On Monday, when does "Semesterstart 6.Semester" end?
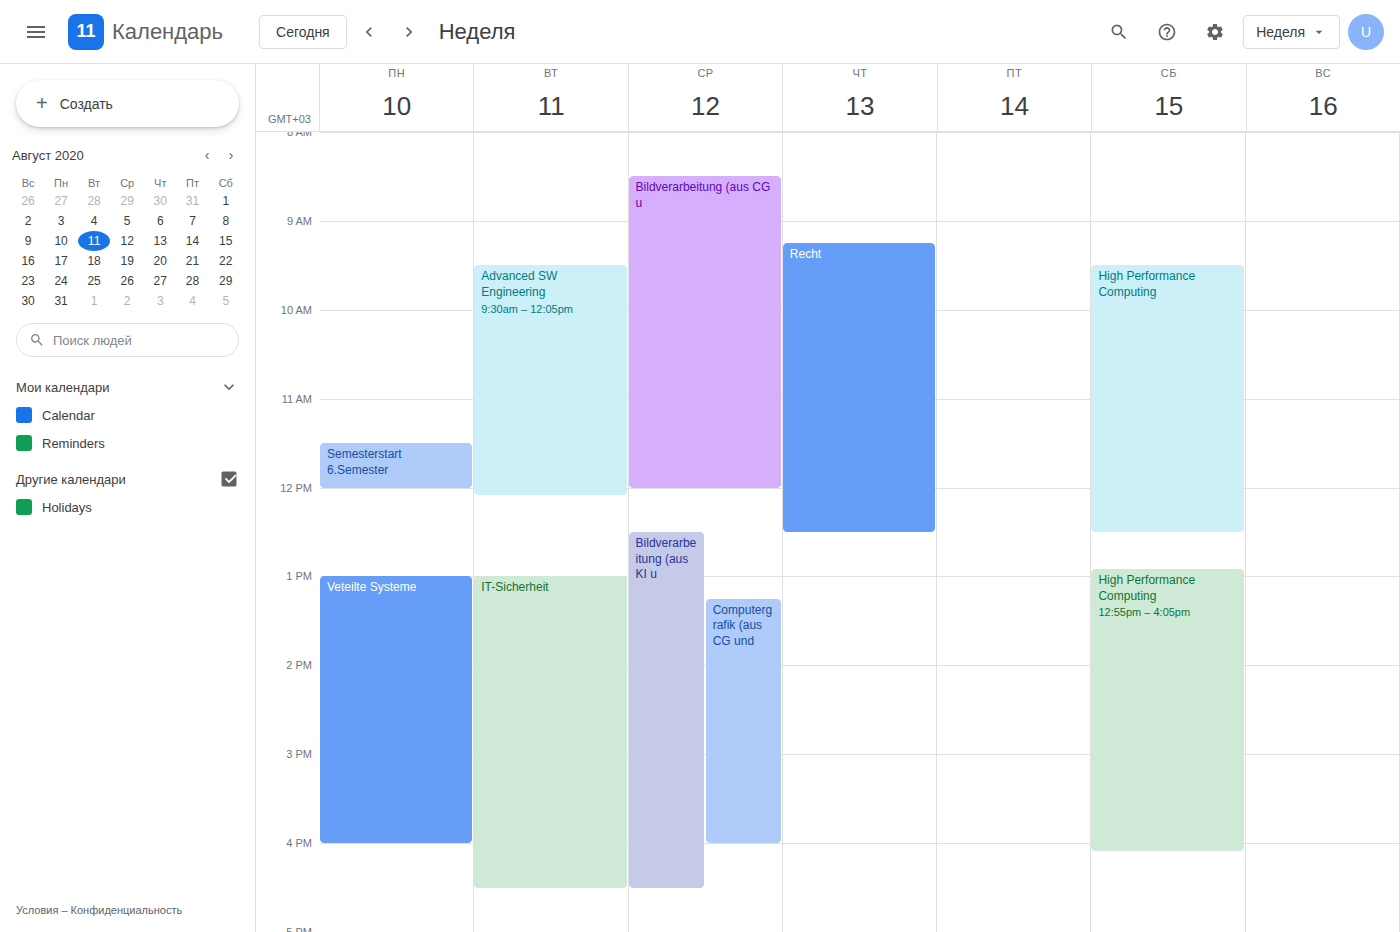
12:00